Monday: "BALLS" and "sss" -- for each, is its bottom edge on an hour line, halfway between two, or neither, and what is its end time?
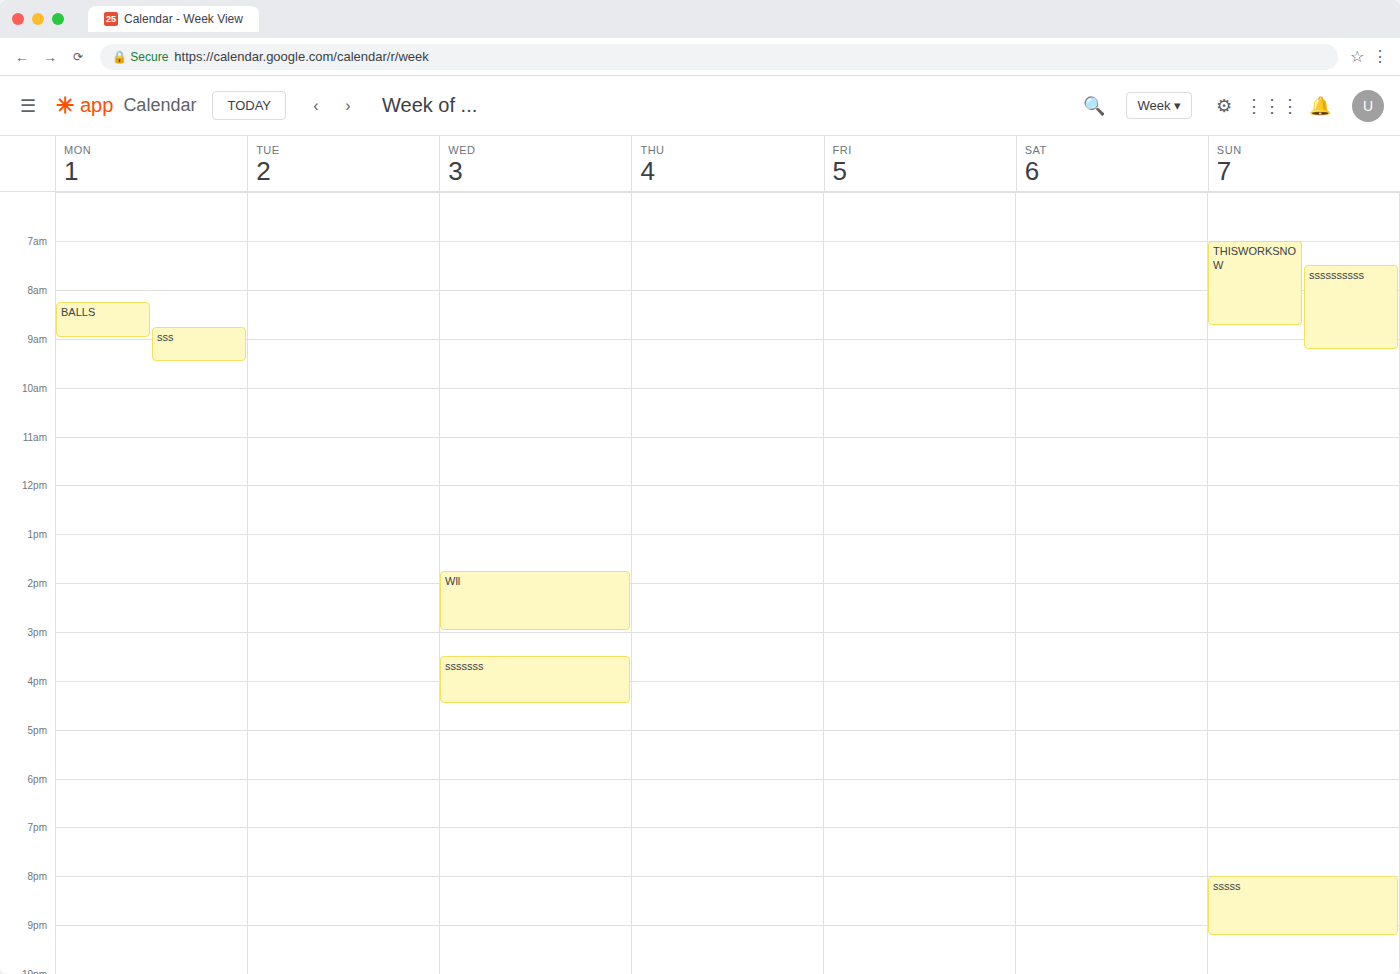
"BALLS": 9:00 AM, exactly on the 9 AM line. "sss": 9:30 AM, halfway between the 9 AM and 10 AM lines.